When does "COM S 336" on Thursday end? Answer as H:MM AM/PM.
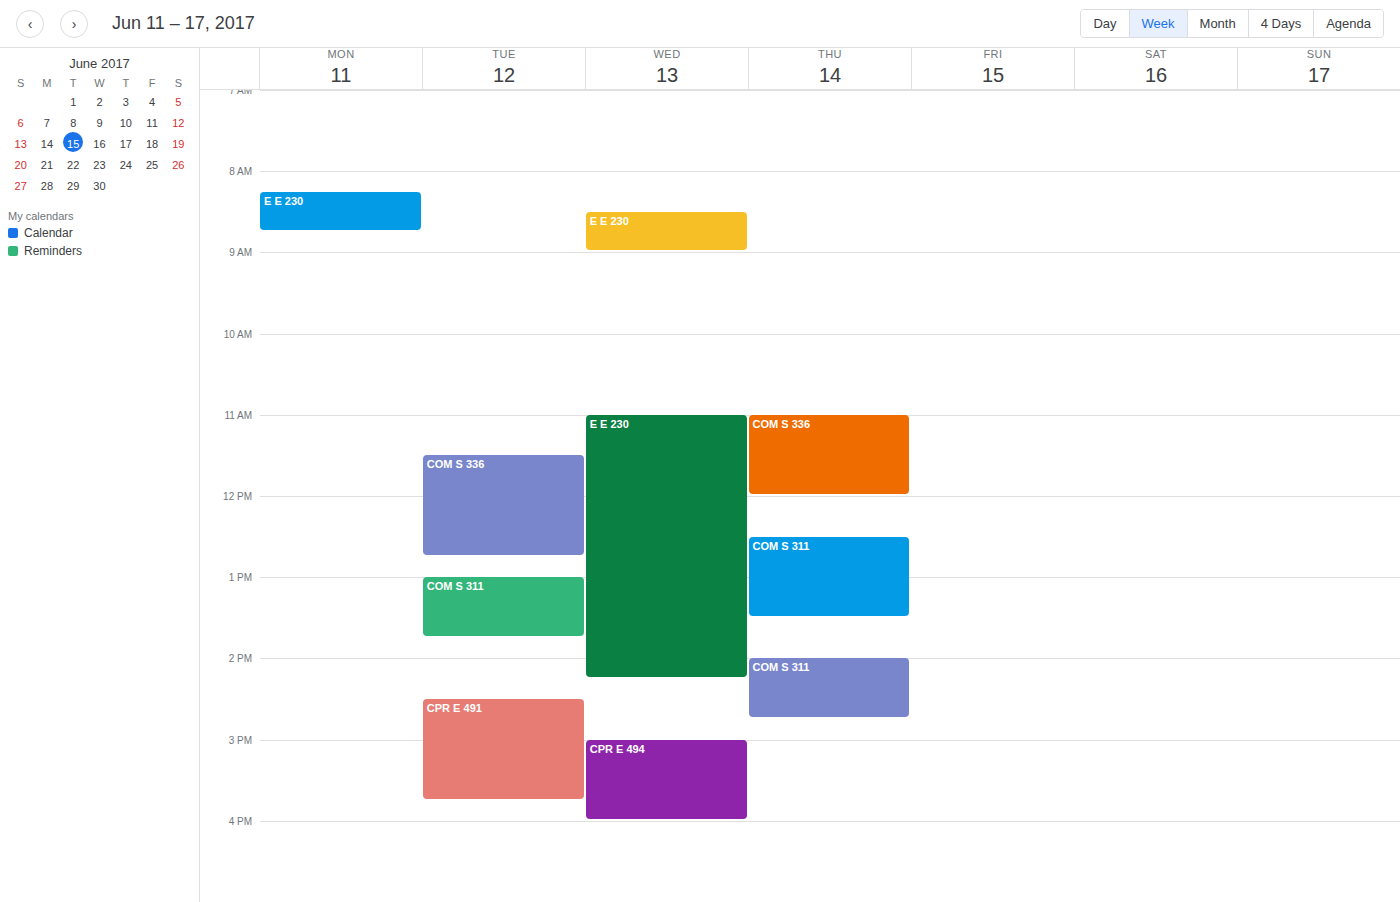
12:00 PM